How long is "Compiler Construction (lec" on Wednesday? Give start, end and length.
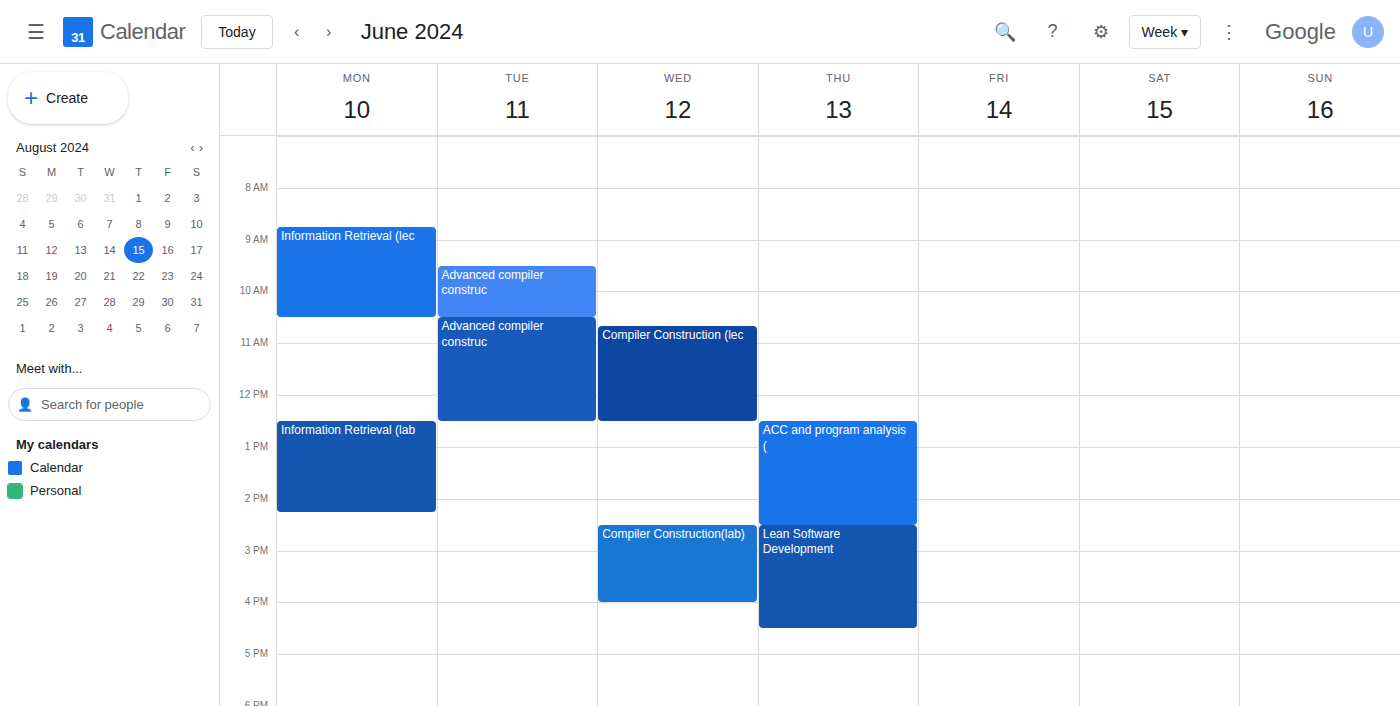
10:40 AM to 12:30 PM, 1 hour 50 minutes